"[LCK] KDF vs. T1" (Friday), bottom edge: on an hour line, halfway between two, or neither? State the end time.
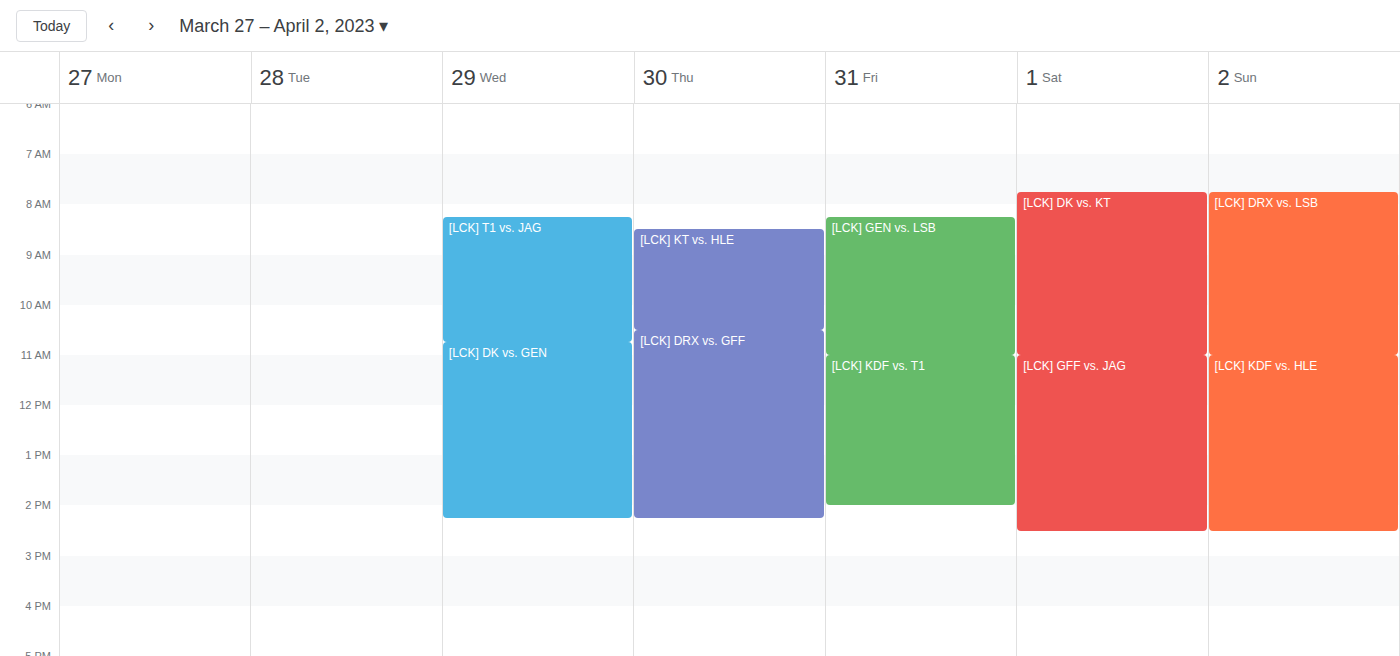
2:00 PM -- exactly on the 2 PM line.